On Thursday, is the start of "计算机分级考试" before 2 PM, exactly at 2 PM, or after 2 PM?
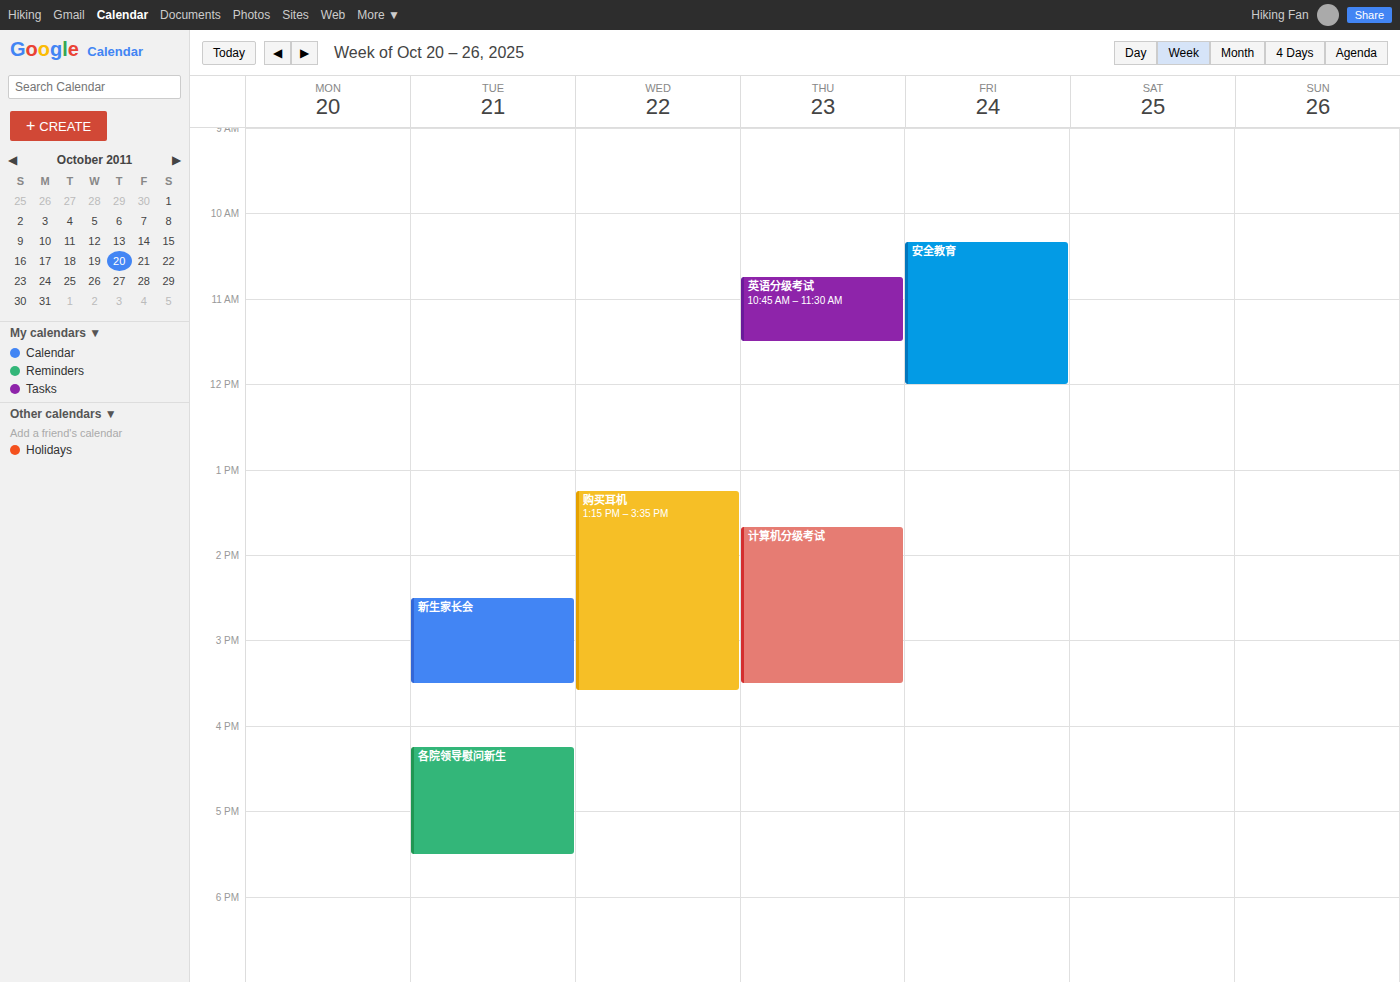
1:40 PM -- before 2 PM, 20 minutes above the 2 PM line.